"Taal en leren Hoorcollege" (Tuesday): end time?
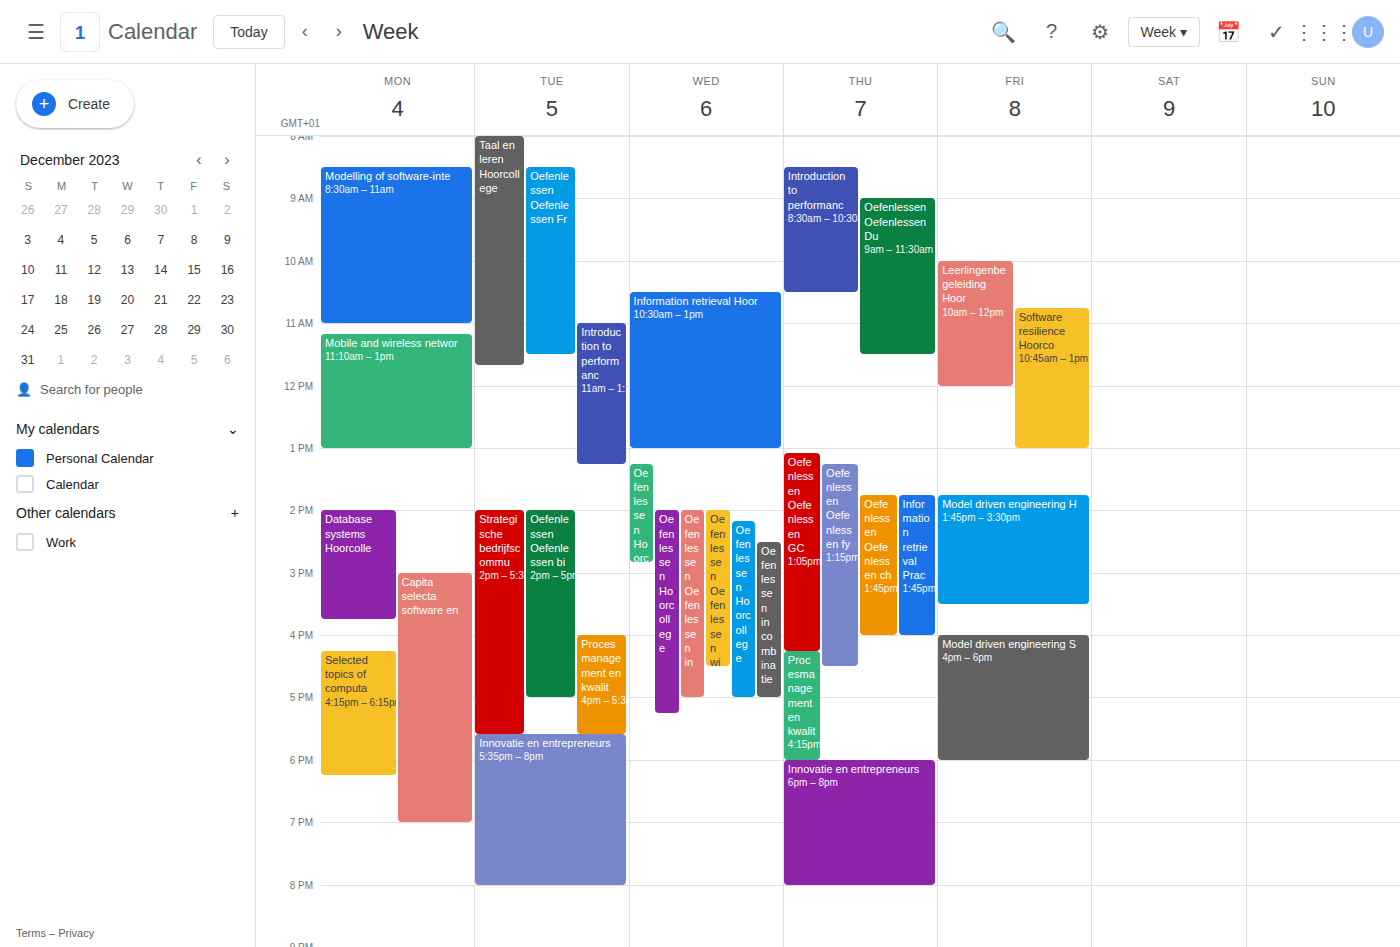
11:40 AM